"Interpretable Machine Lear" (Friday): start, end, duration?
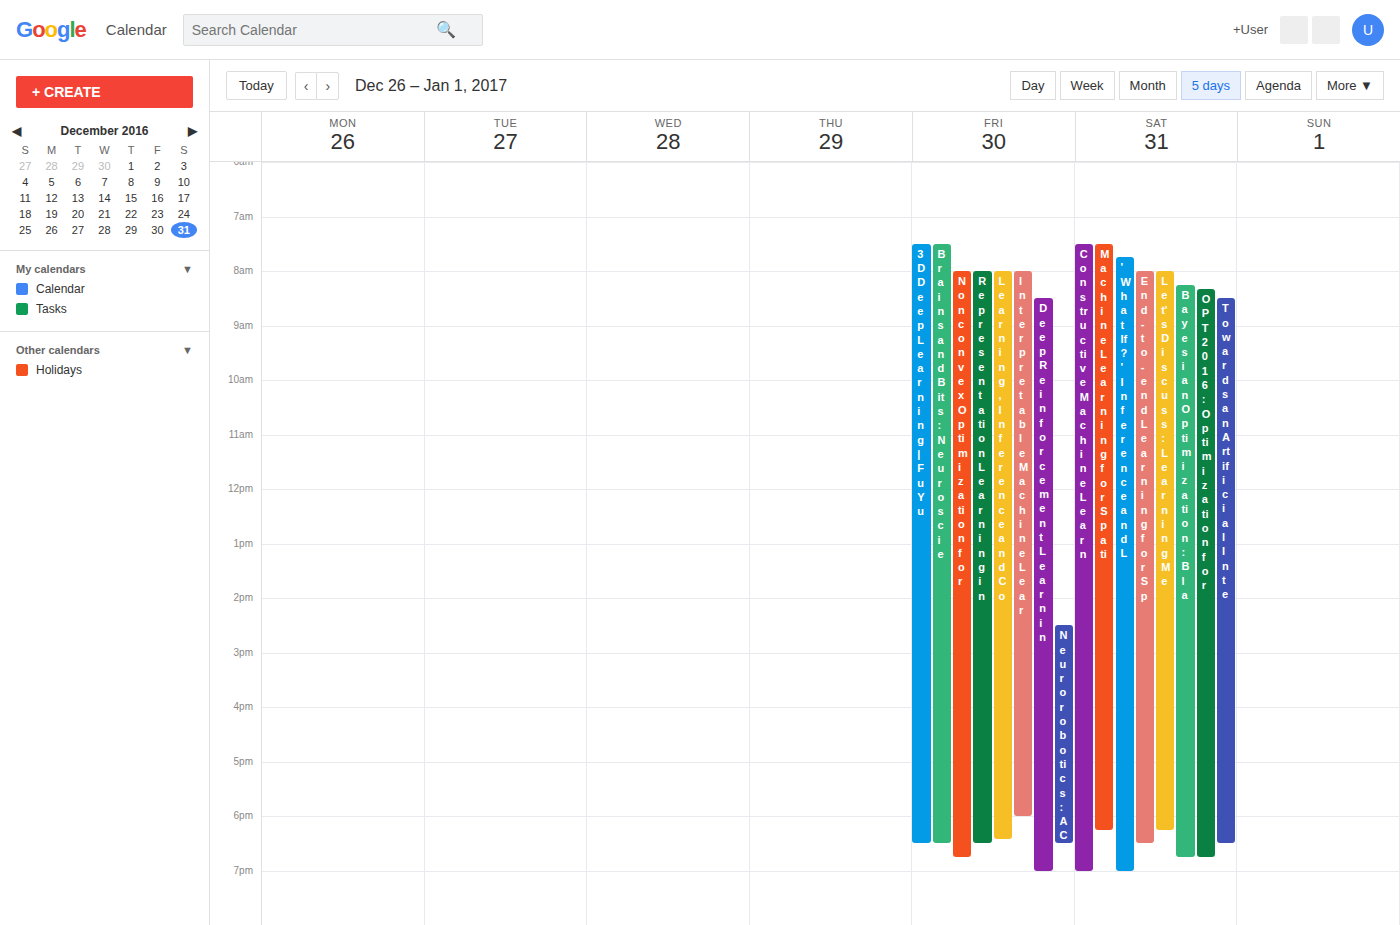
8:00 AM to 6:00 PM, 10 hours